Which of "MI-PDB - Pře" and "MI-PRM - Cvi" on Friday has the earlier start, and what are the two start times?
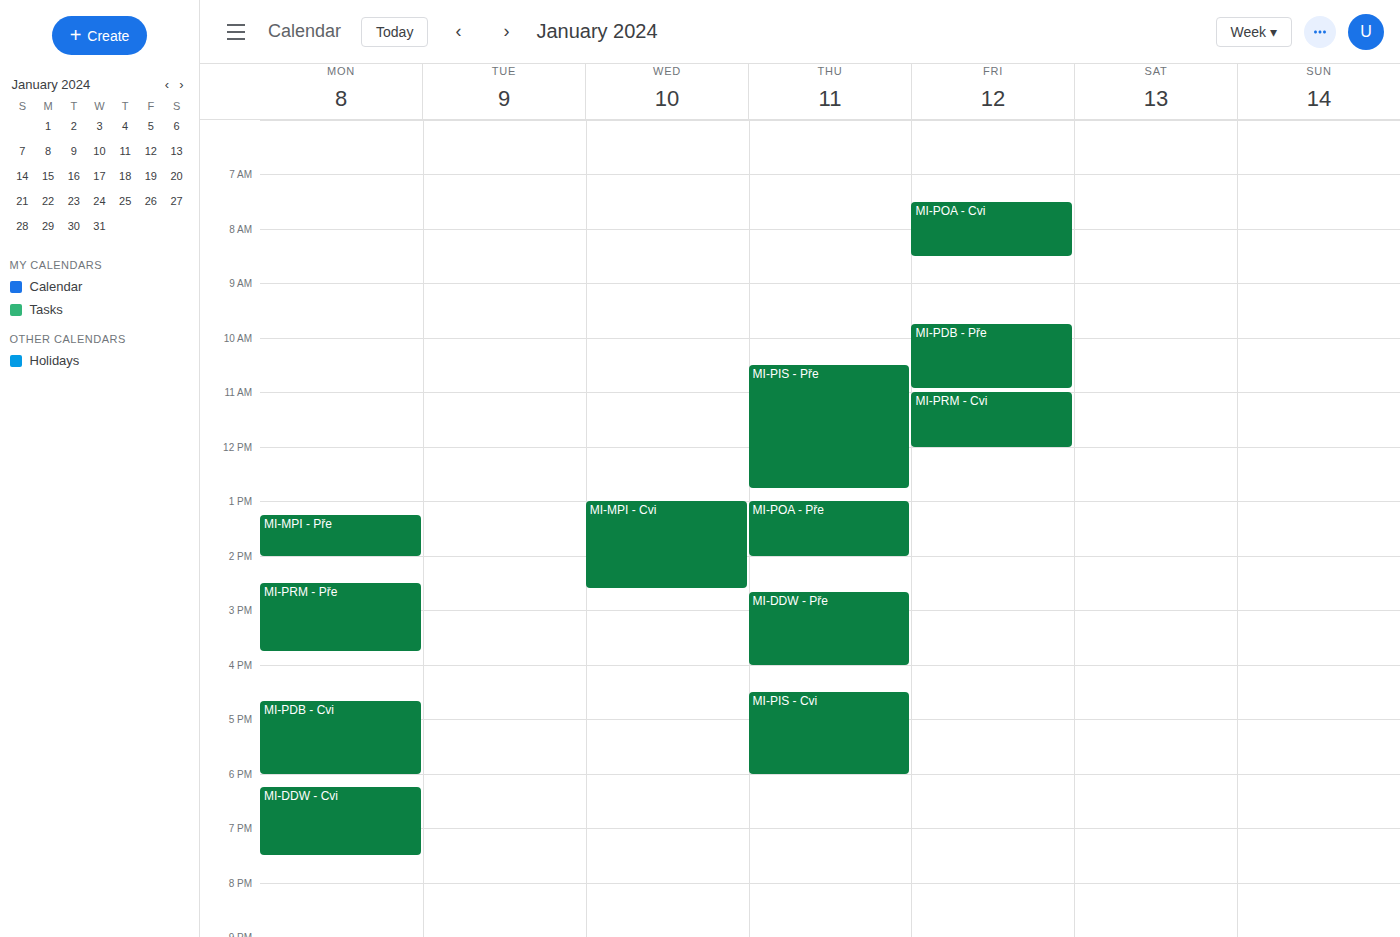
"MI-PDB - Pře" 9:45 AM; "MI-PRM - Cvi" 11:00 AM.